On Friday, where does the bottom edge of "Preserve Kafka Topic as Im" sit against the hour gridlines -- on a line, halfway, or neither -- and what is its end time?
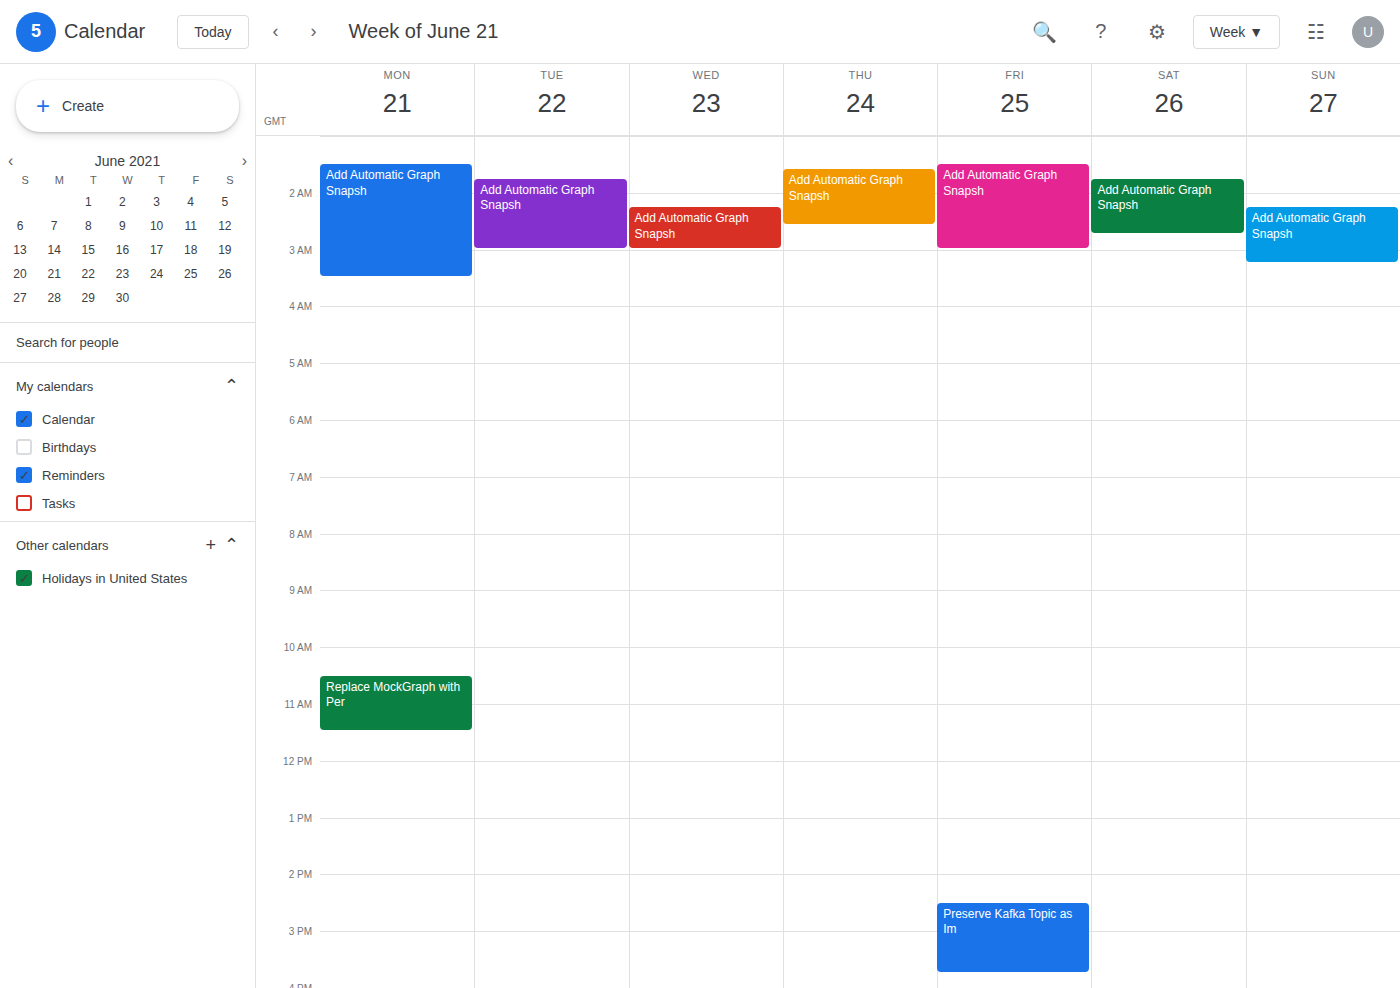
3:45 PM -- neither: three quarters of the way from the 3 PM line to the 4 PM line.